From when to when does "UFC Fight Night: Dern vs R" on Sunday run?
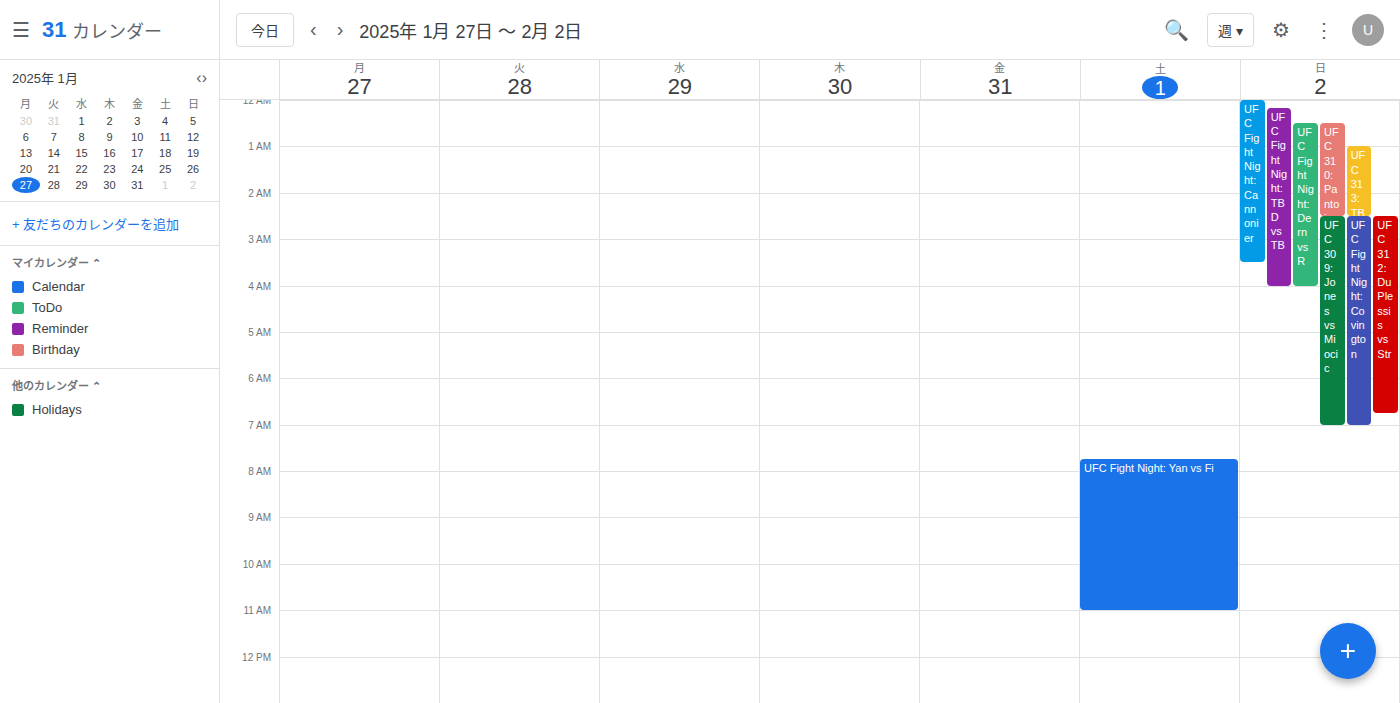
12:30 AM to 4:00 AM